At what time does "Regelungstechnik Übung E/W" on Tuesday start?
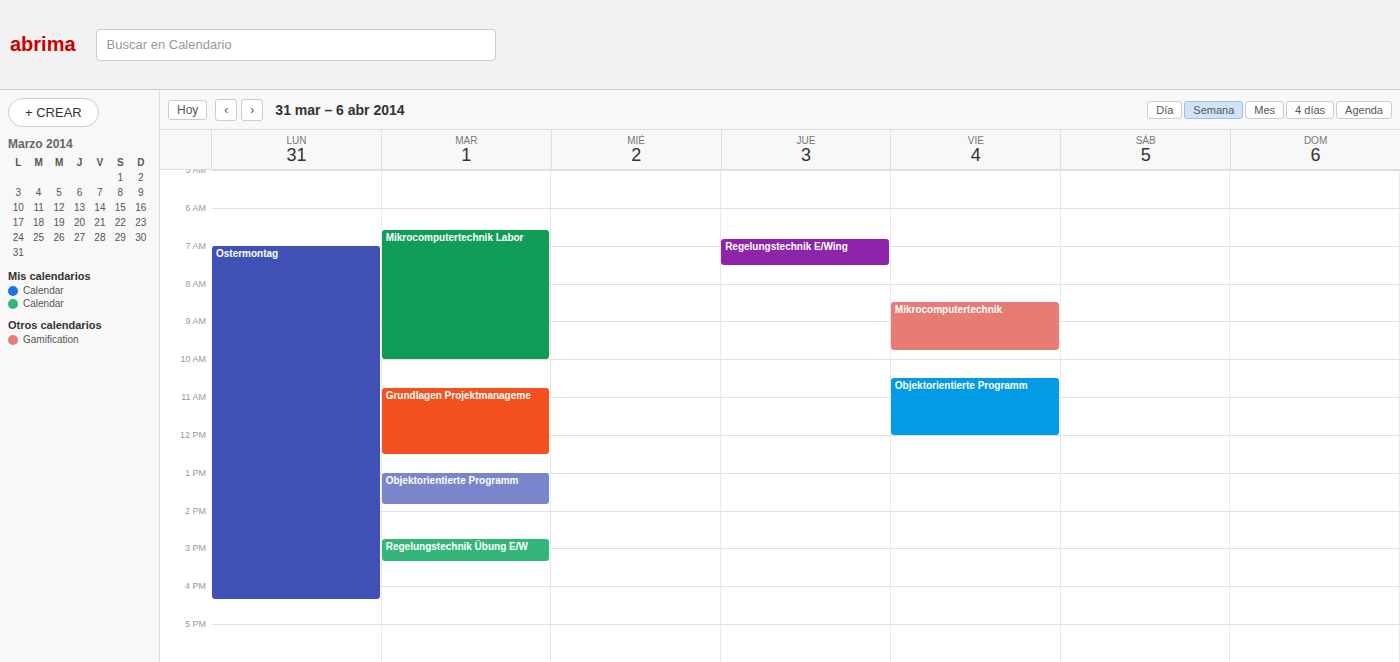
2:45 PM